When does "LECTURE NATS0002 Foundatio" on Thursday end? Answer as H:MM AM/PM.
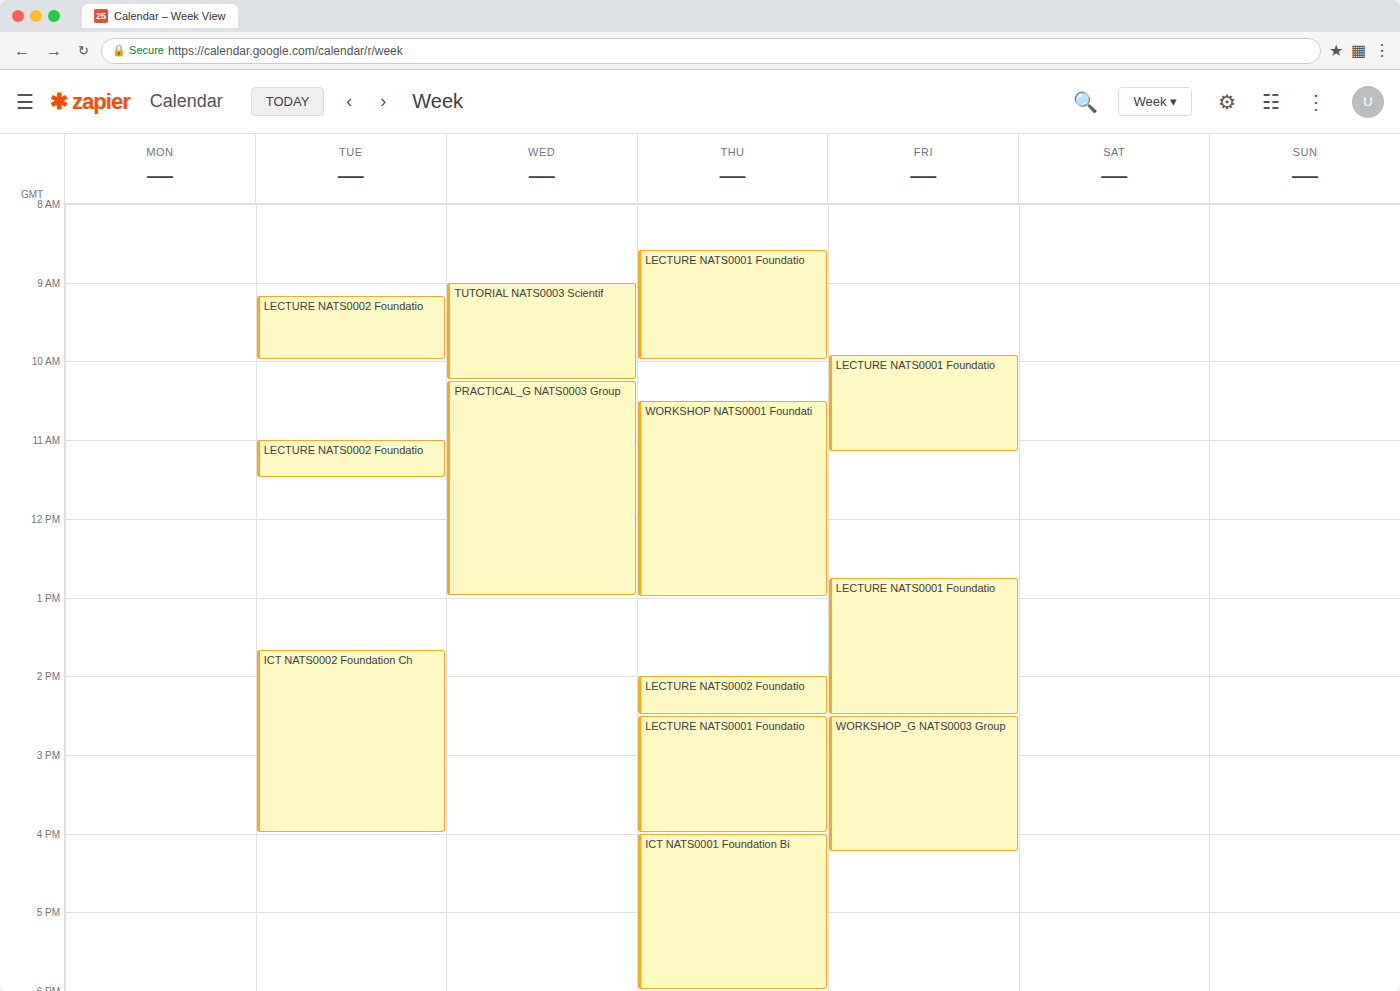
2:30 PM